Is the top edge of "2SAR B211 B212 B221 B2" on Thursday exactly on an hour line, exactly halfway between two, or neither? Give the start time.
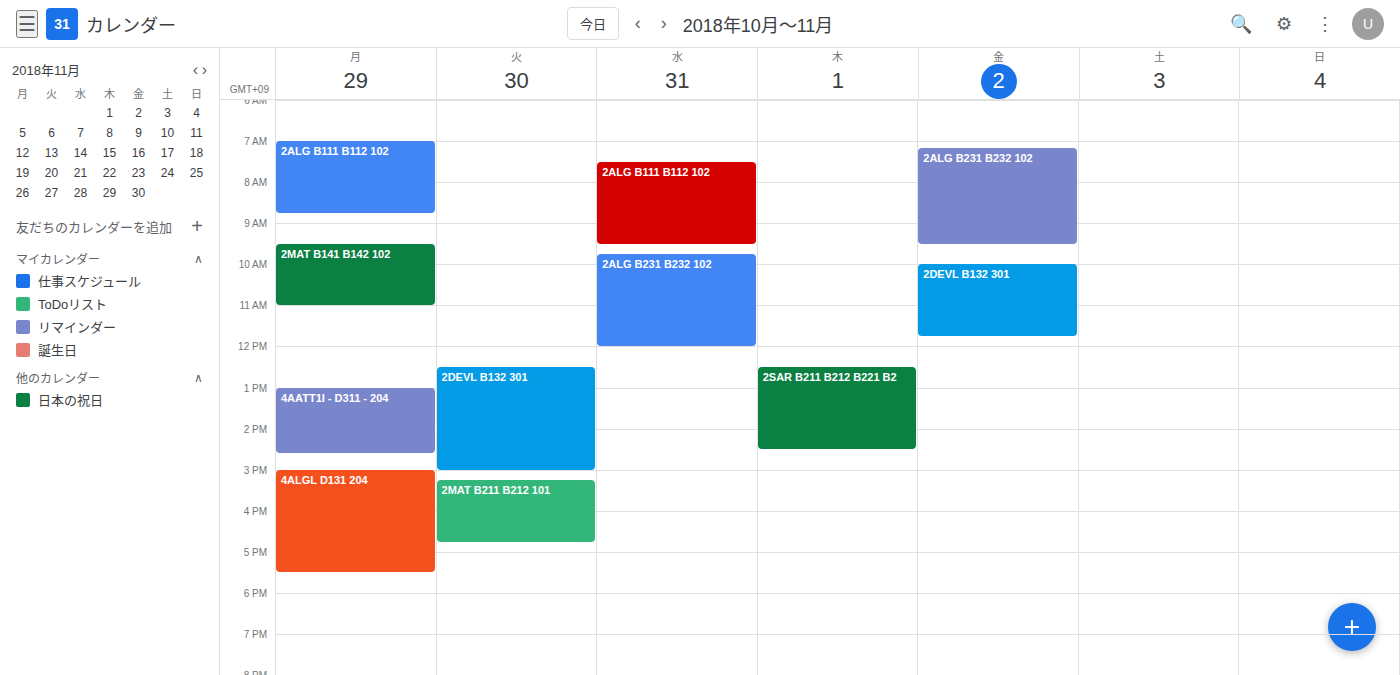
12:30 PM -- halfway between the 12 PM and 1 PM lines.